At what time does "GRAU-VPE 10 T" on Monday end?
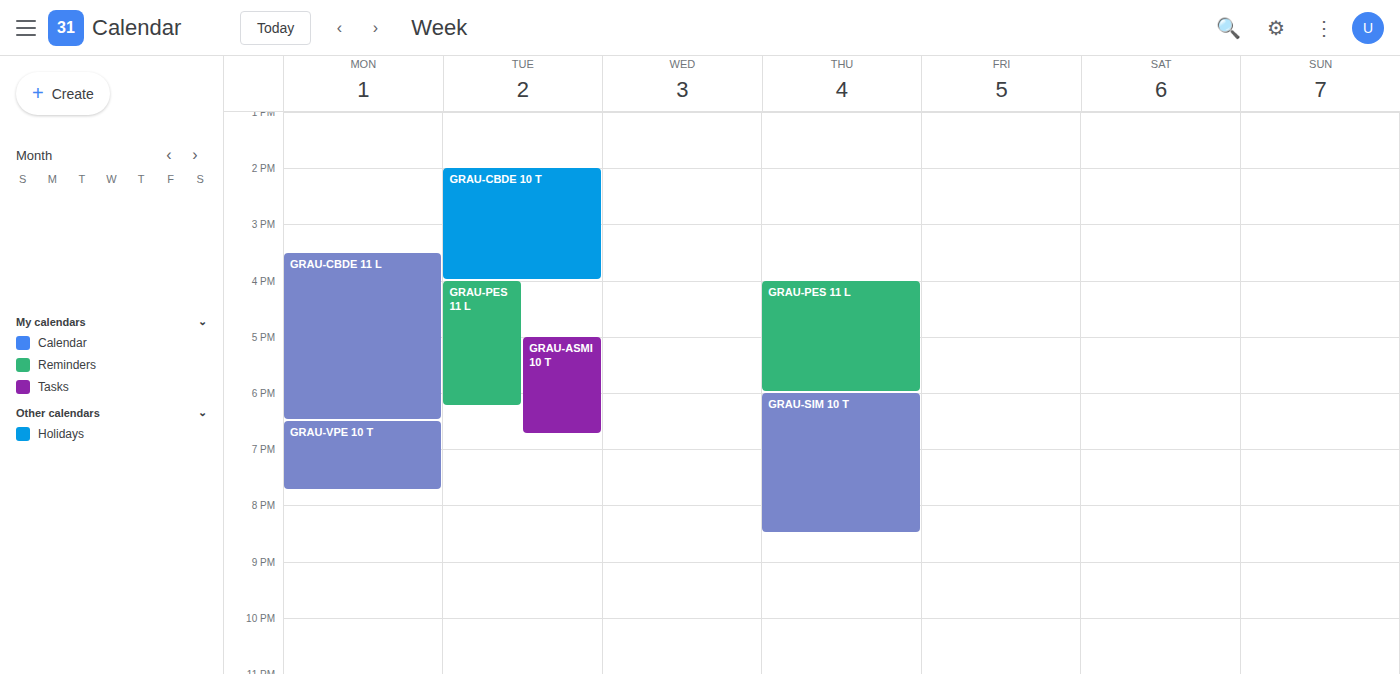
7:45 PM